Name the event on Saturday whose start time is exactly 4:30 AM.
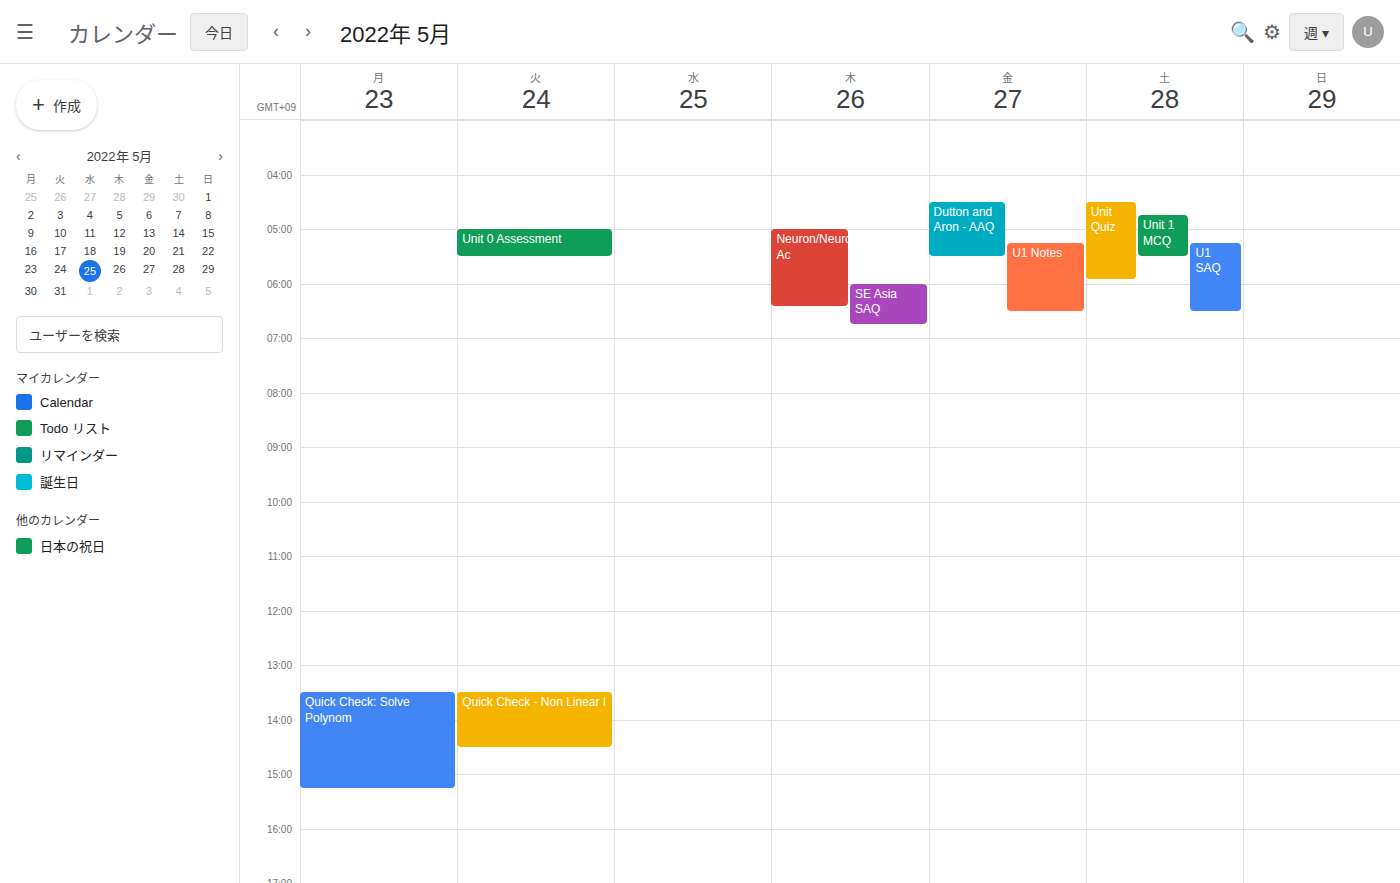
"Unit Quiz"